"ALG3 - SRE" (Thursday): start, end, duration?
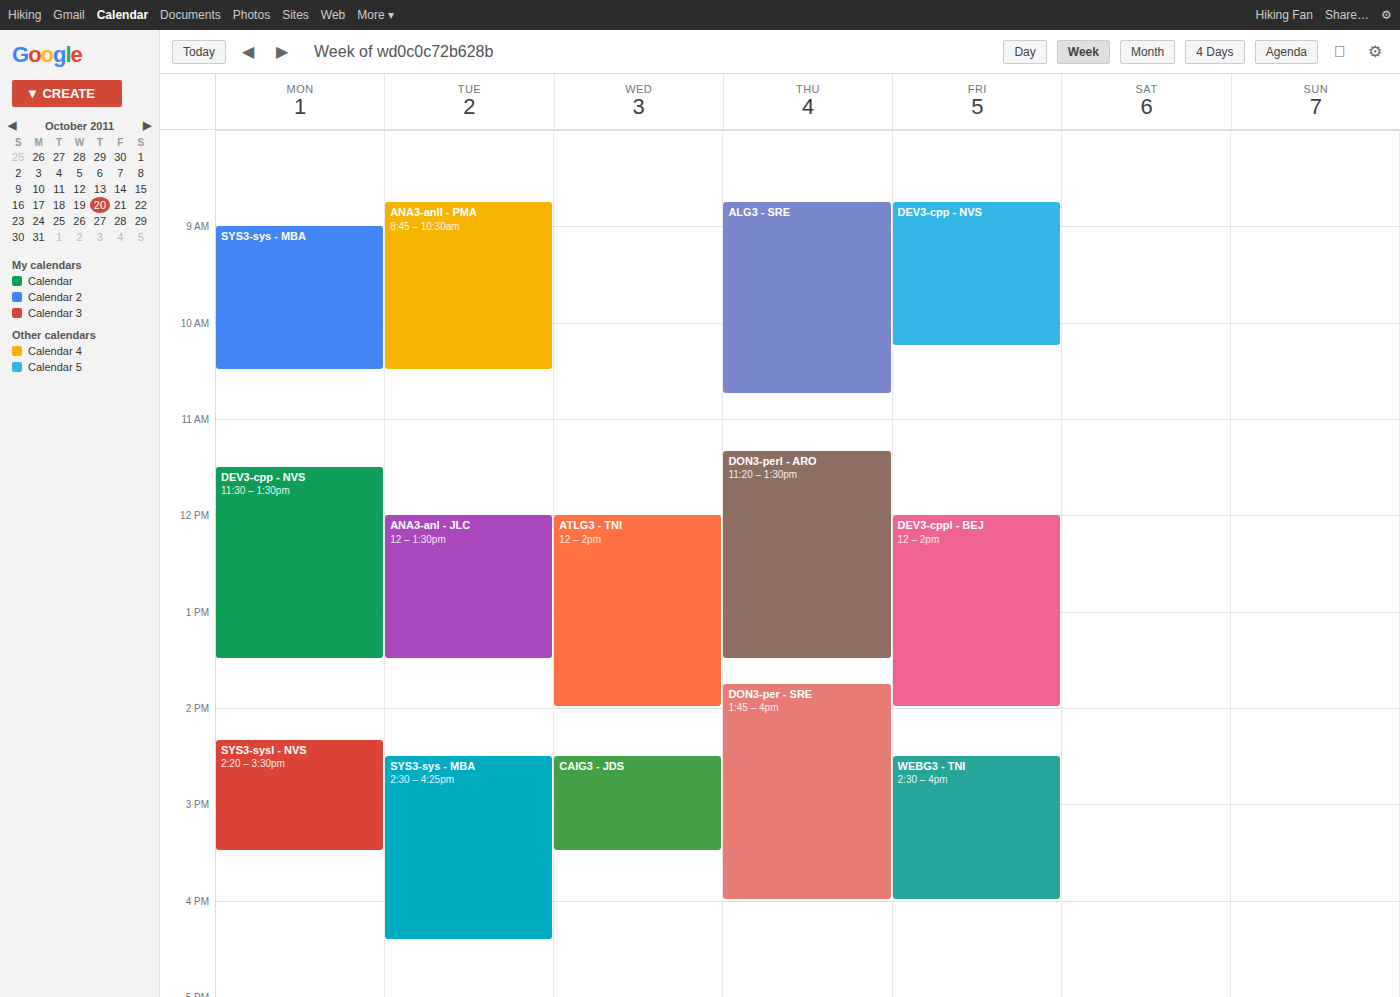
8:45 AM to 10:45 AM, 2 hours